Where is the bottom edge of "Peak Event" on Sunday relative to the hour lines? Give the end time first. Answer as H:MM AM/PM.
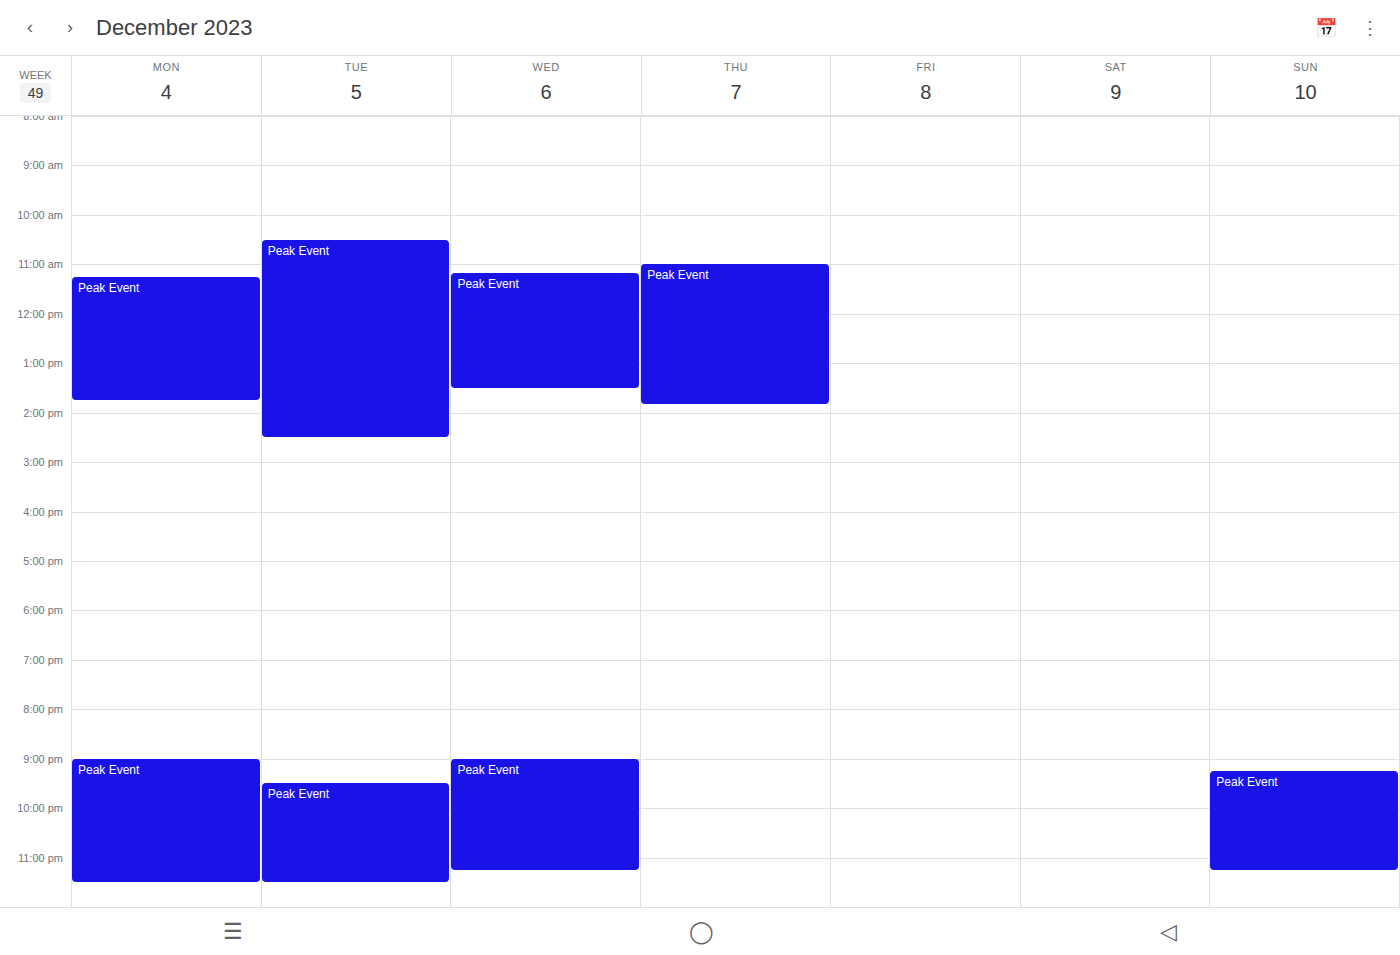
11:15 PM -- neither: a quarter of the way from the 11 PM line to the 12 AM line.